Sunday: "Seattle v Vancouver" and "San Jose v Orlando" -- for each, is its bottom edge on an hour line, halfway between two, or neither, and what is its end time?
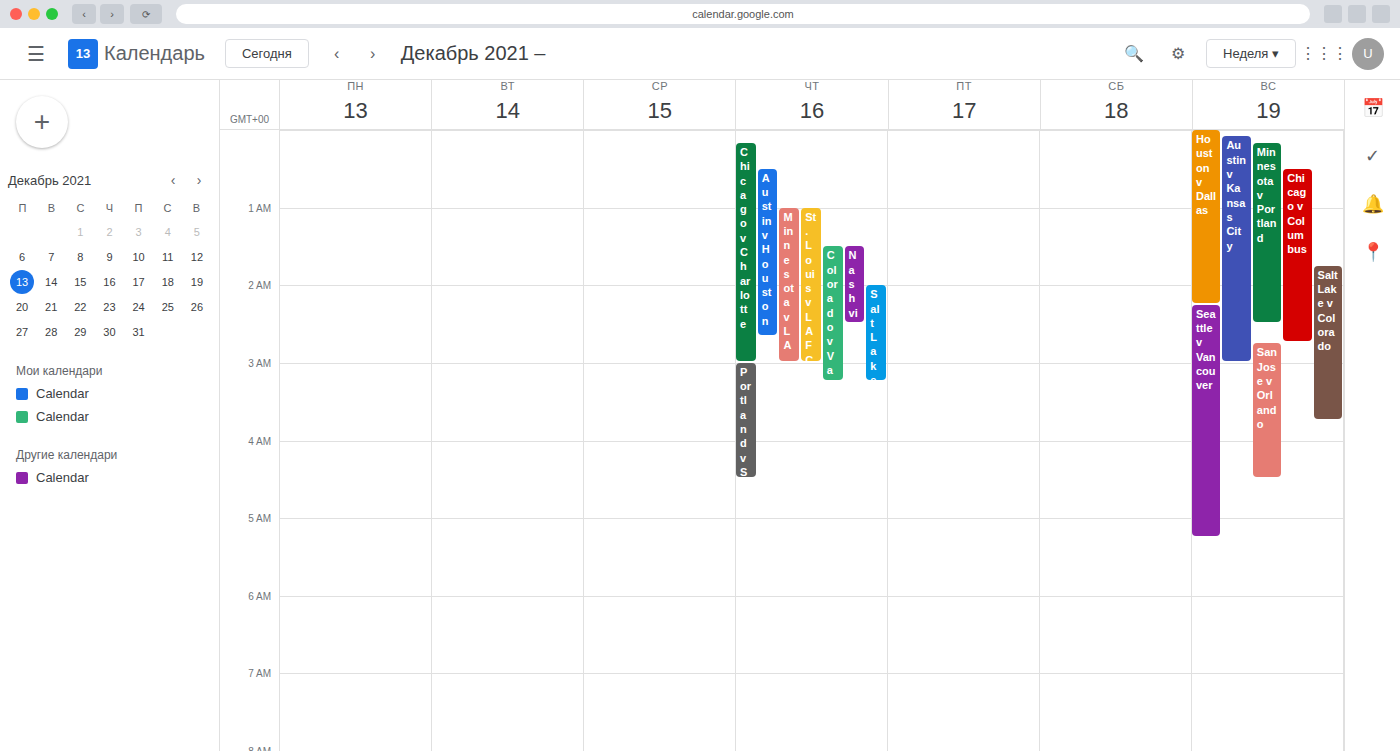
"Seattle v Vancouver": 05:15, neither: a quarter of the way from the 05:00 line to the 06:00 line. "San Jose v Orlando": 04:30, halfway between the 04:00 and 05:00 lines.